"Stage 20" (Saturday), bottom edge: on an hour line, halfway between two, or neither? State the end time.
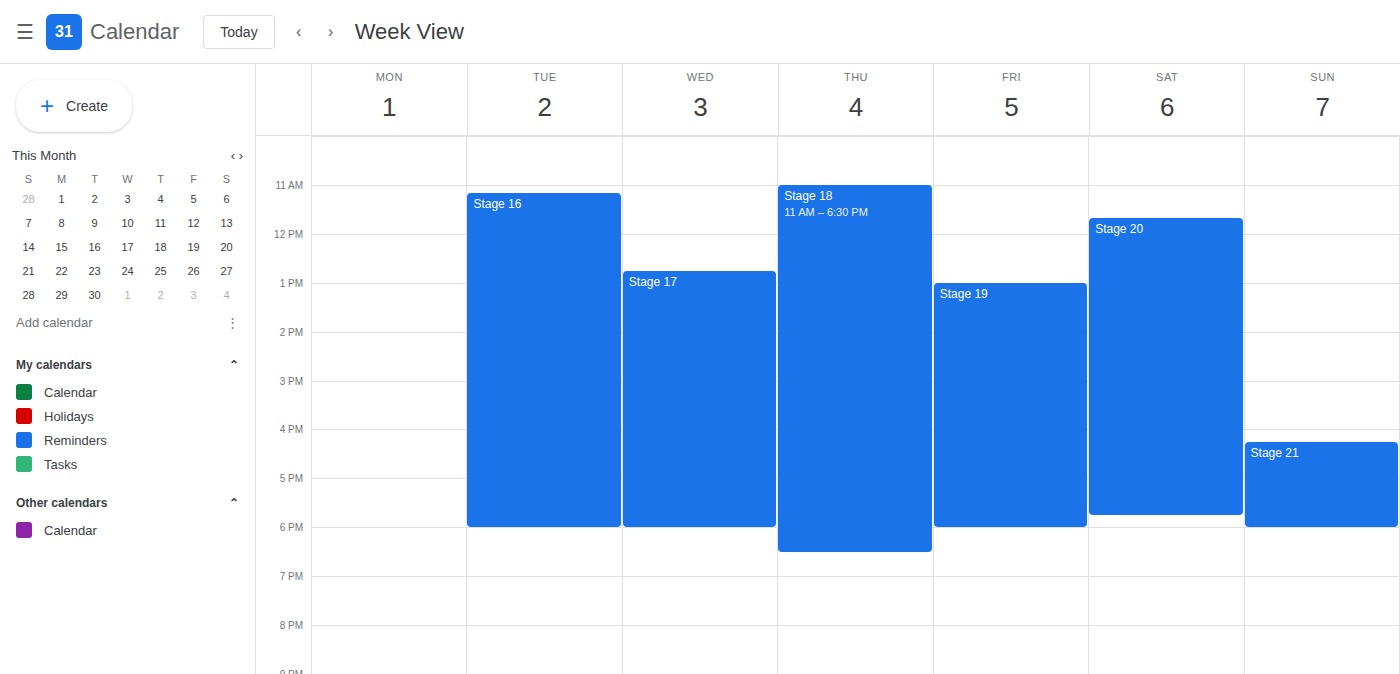
5:45 PM -- neither: three quarters of the way from the 5 PM line to the 6 PM line.